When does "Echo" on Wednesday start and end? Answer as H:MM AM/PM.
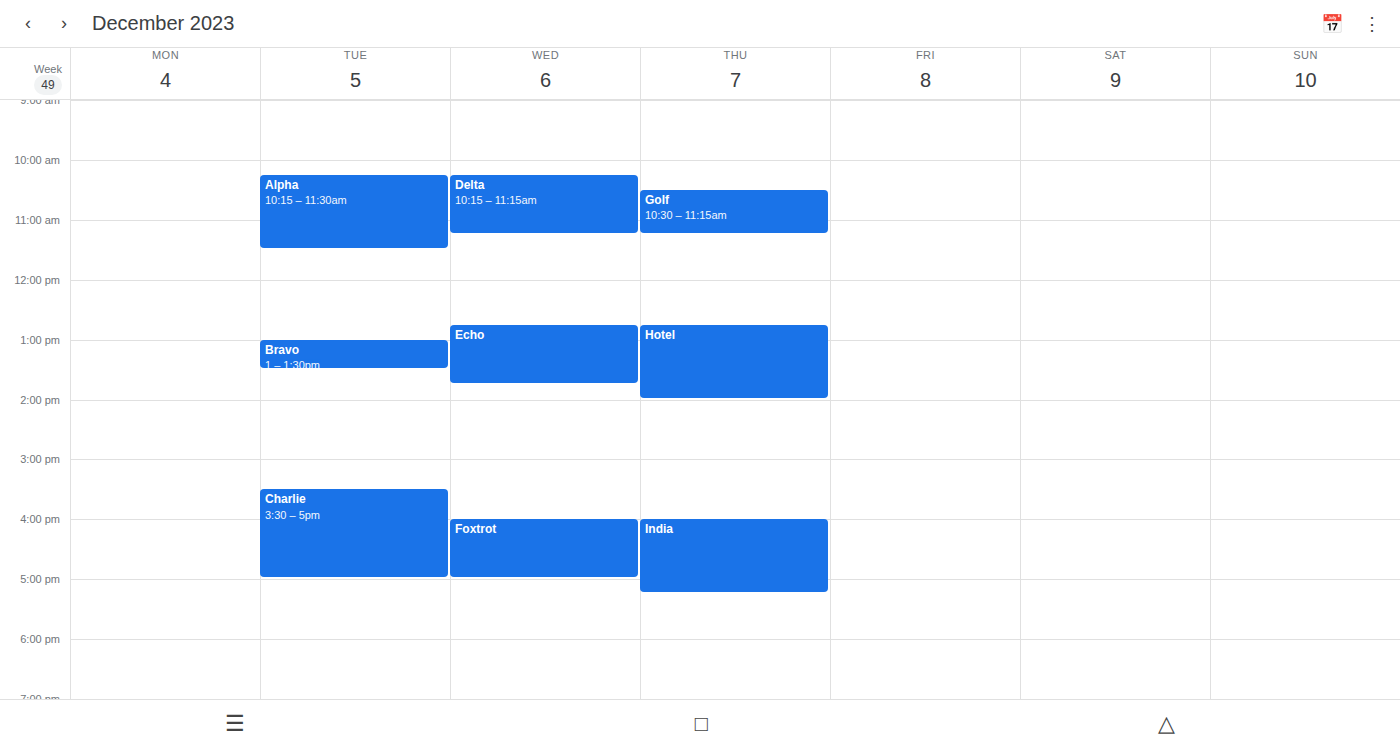
12:45 PM to 1:45 PM